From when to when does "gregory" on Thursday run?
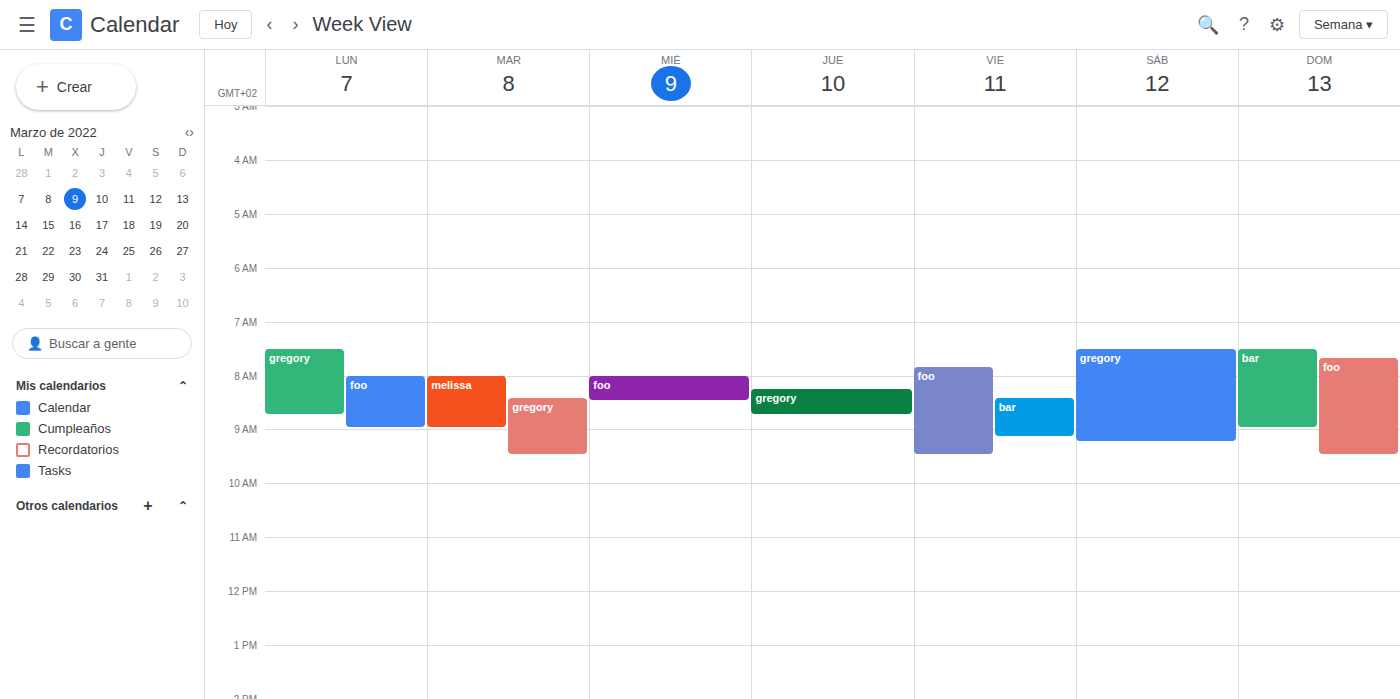
8:15 AM to 8:45 AM